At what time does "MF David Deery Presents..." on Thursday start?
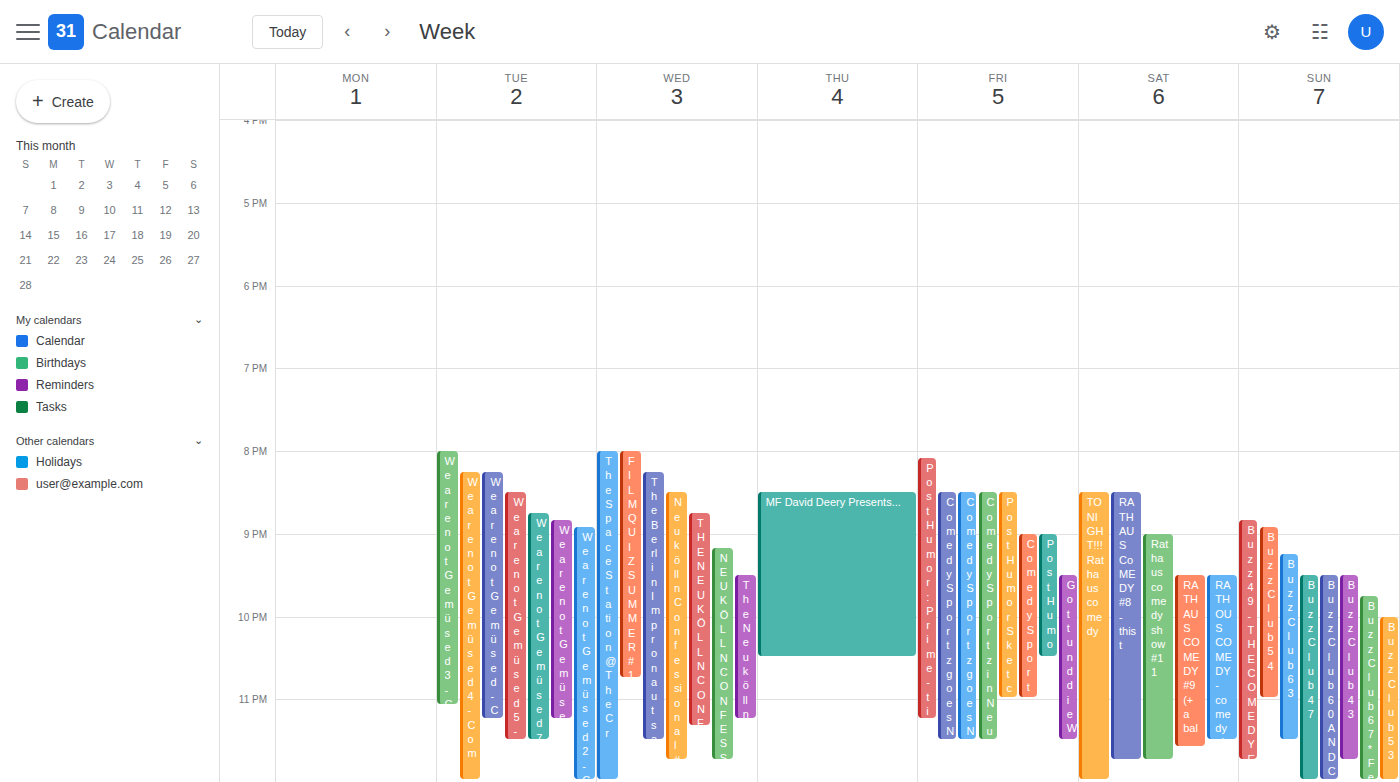
8:30 PM